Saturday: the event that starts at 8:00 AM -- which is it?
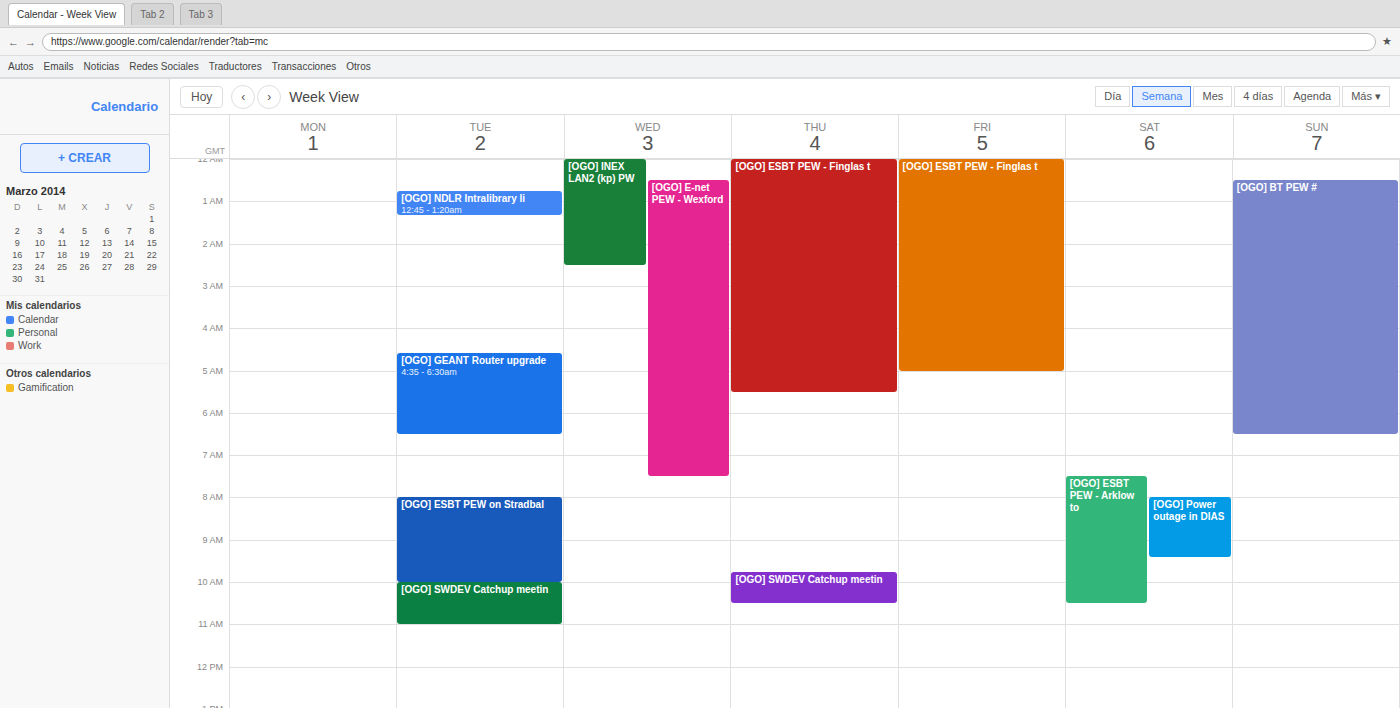
"[OGO] Power outage in DIAS"